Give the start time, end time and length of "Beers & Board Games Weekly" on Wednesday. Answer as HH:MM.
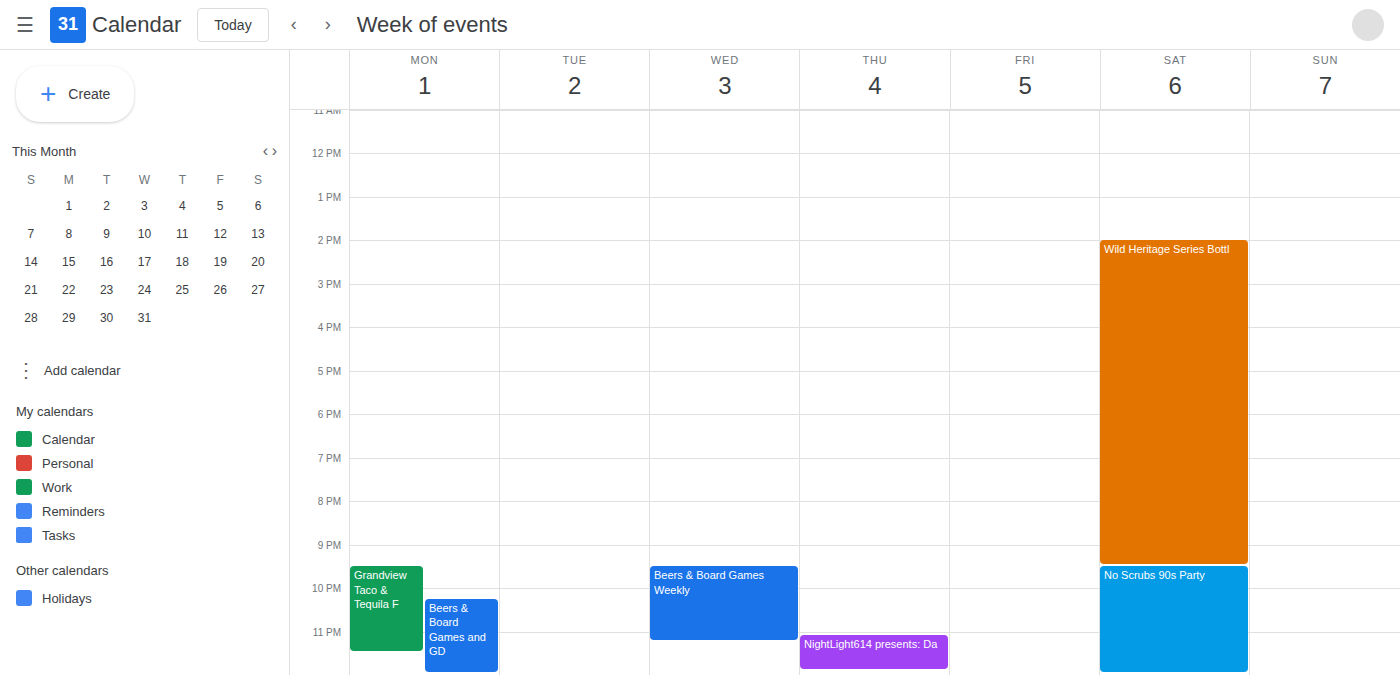
21:30 to 23:15, 1 hour 45 minutes